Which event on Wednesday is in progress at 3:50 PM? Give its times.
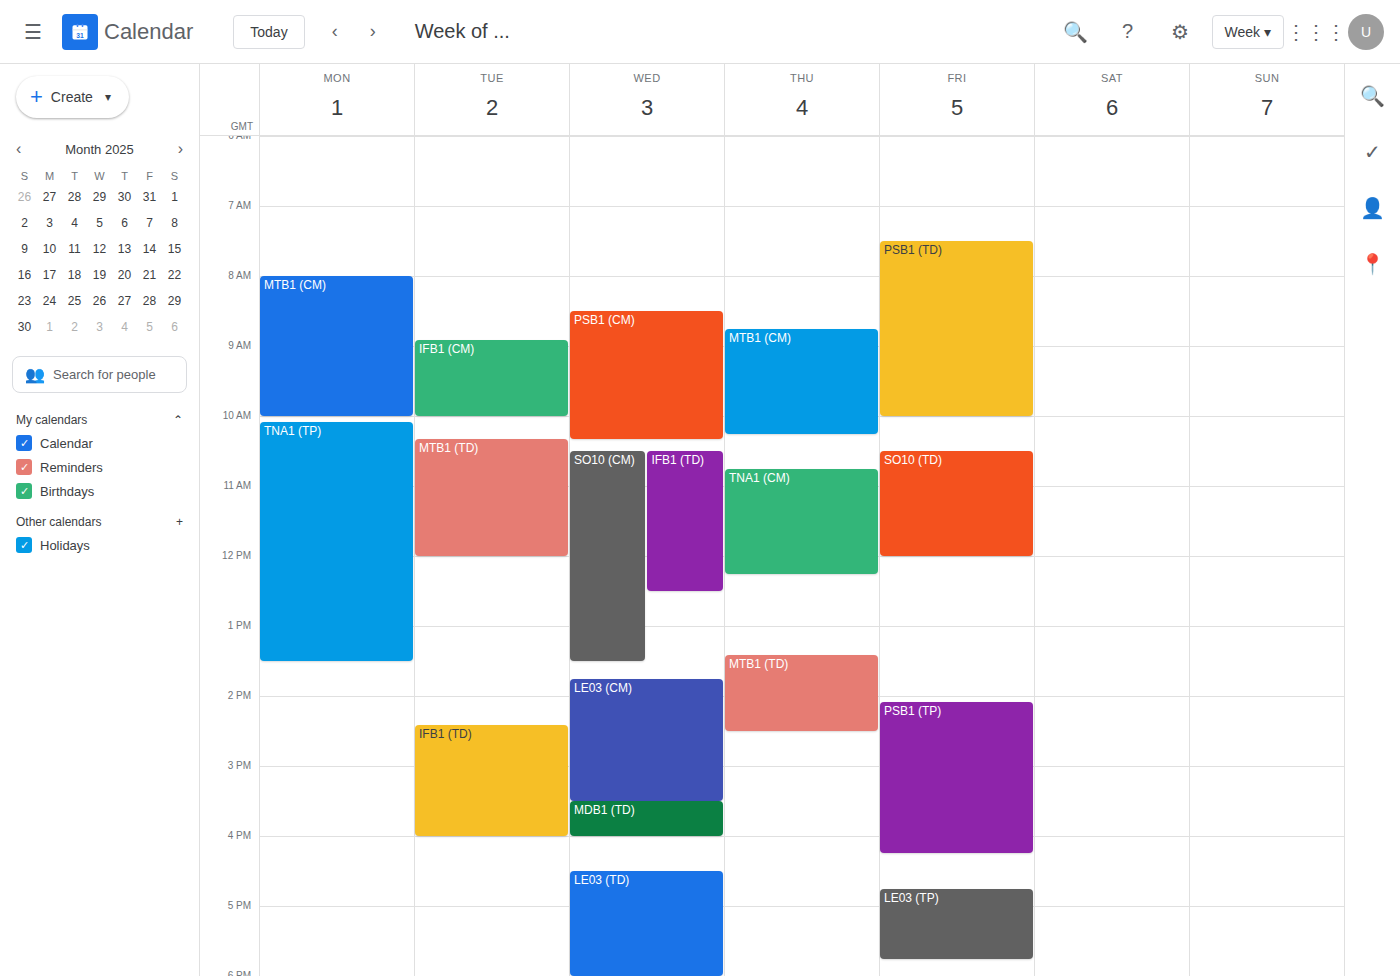
"MDB1 (TD)", 3:30 PM to 4:00 PM